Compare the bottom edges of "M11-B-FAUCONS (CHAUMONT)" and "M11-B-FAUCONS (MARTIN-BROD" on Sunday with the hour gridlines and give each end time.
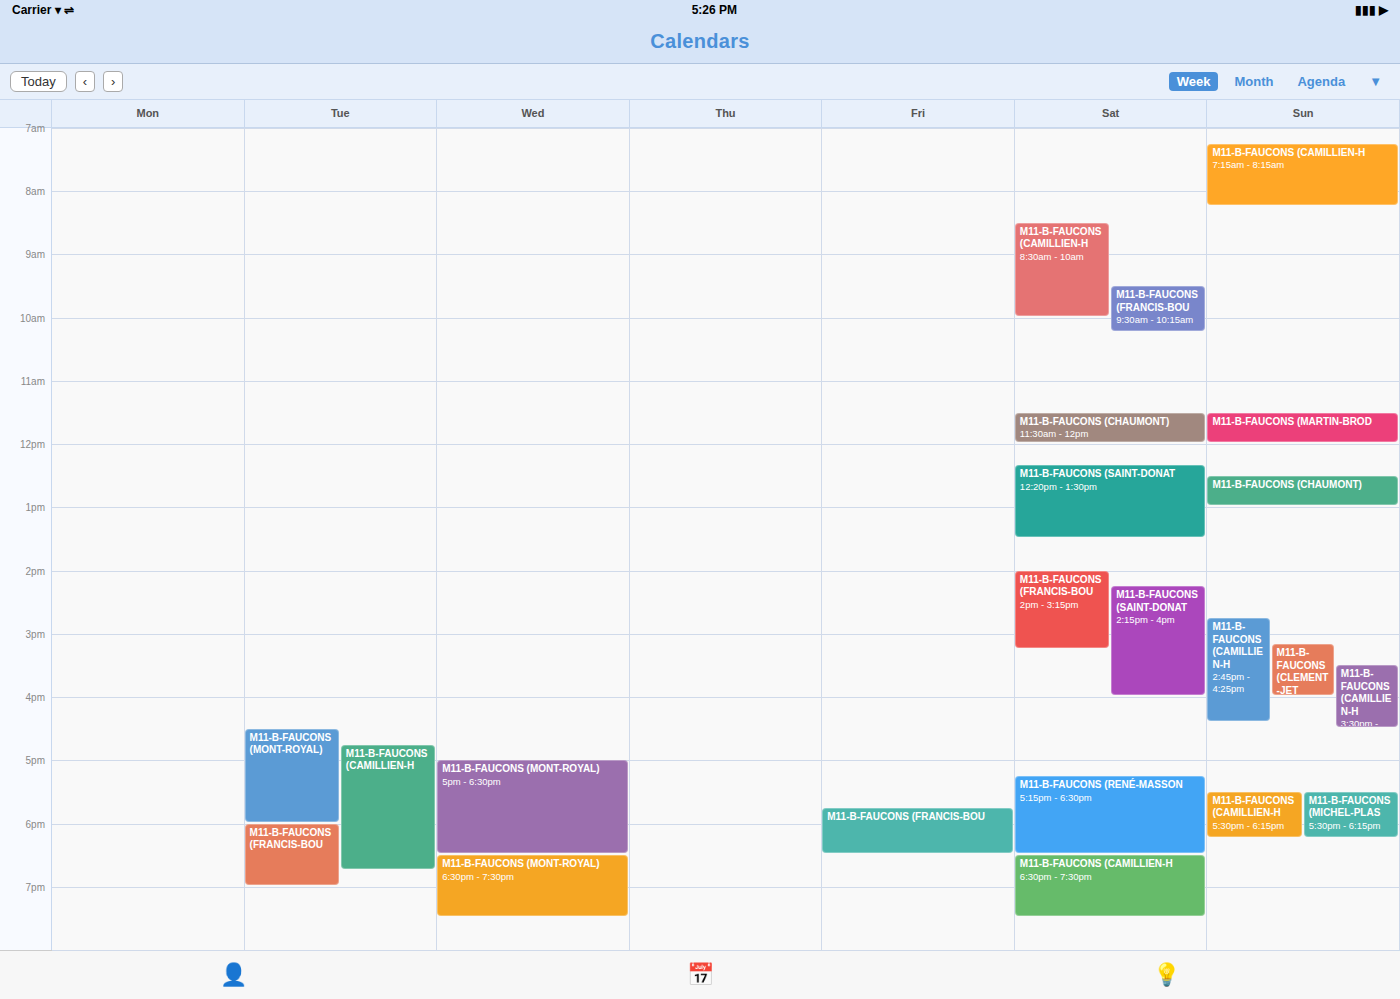
"M11-B-FAUCONS (CHAUMONT)": 1:00 PM, exactly on the 1 PM line. "M11-B-FAUCONS (MARTIN-BROD": 12:00 PM, exactly on the 12 PM line.